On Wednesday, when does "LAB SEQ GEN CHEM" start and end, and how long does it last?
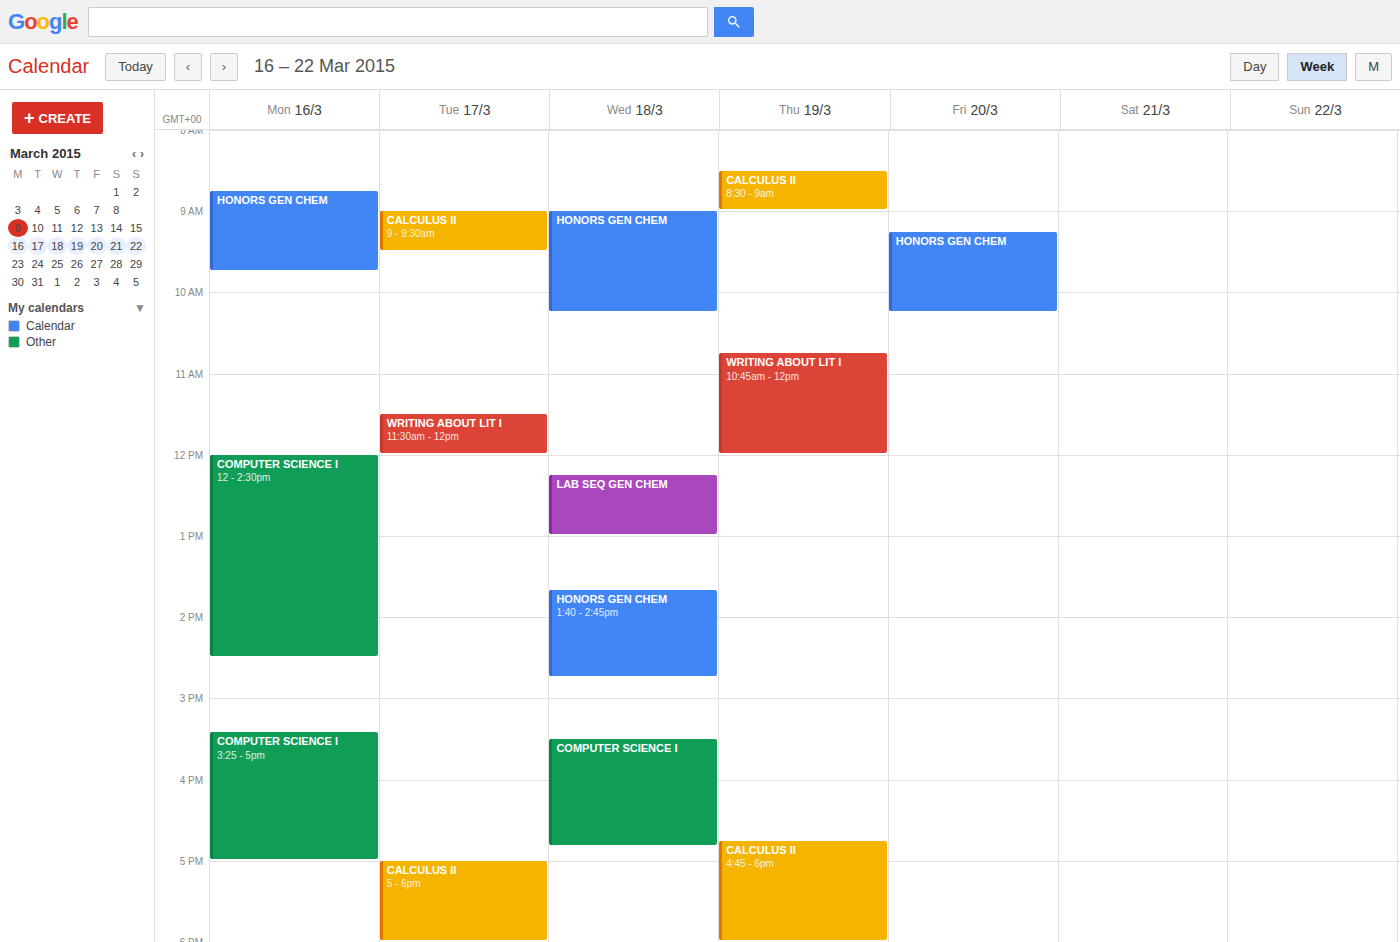
12:15 PM to 1:00 PM, 45 minutes